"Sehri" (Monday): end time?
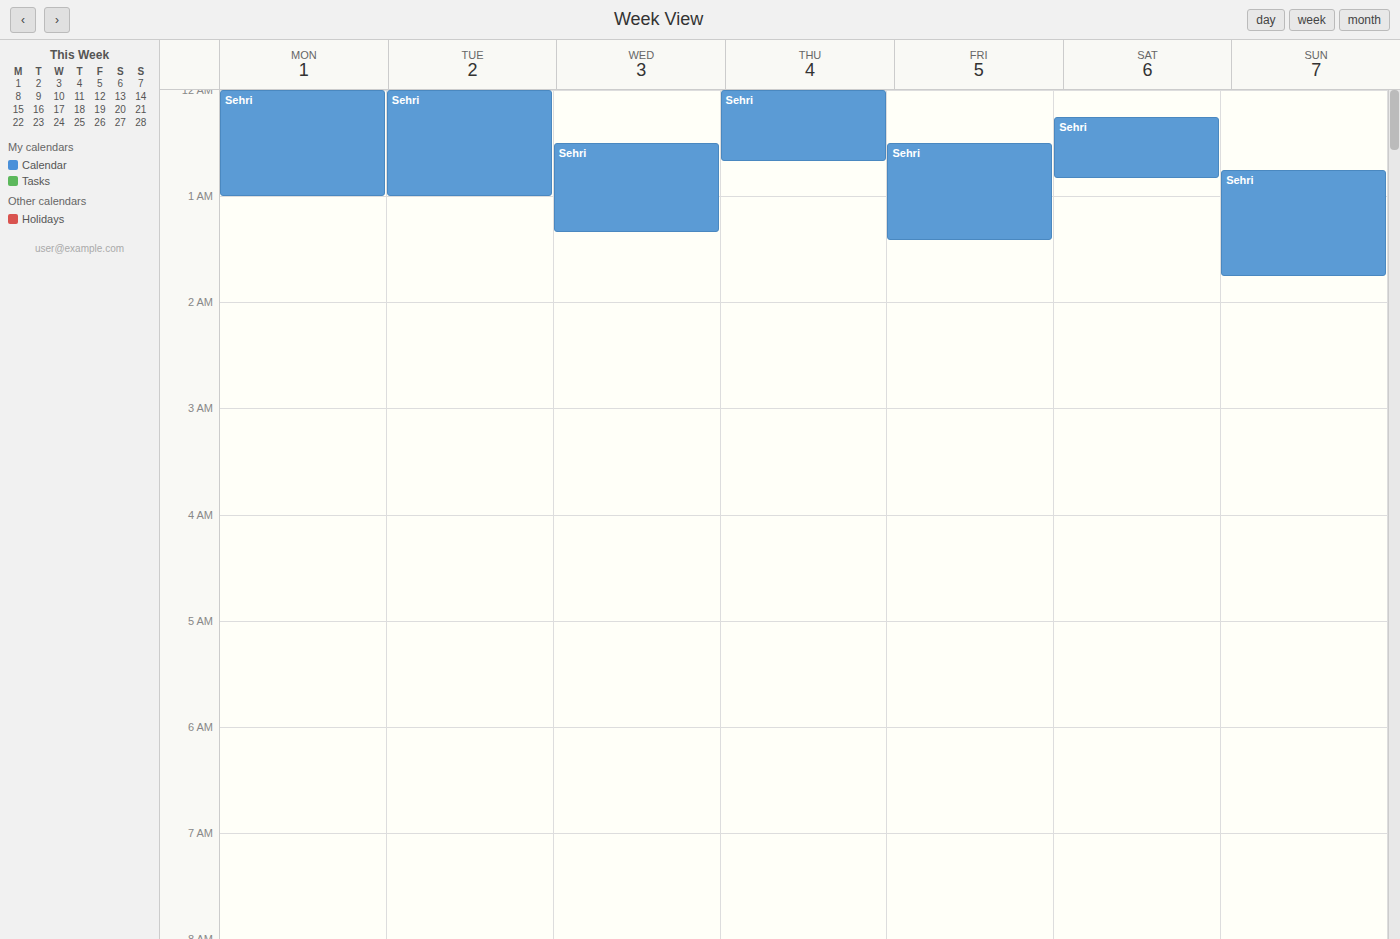
1:00 AM